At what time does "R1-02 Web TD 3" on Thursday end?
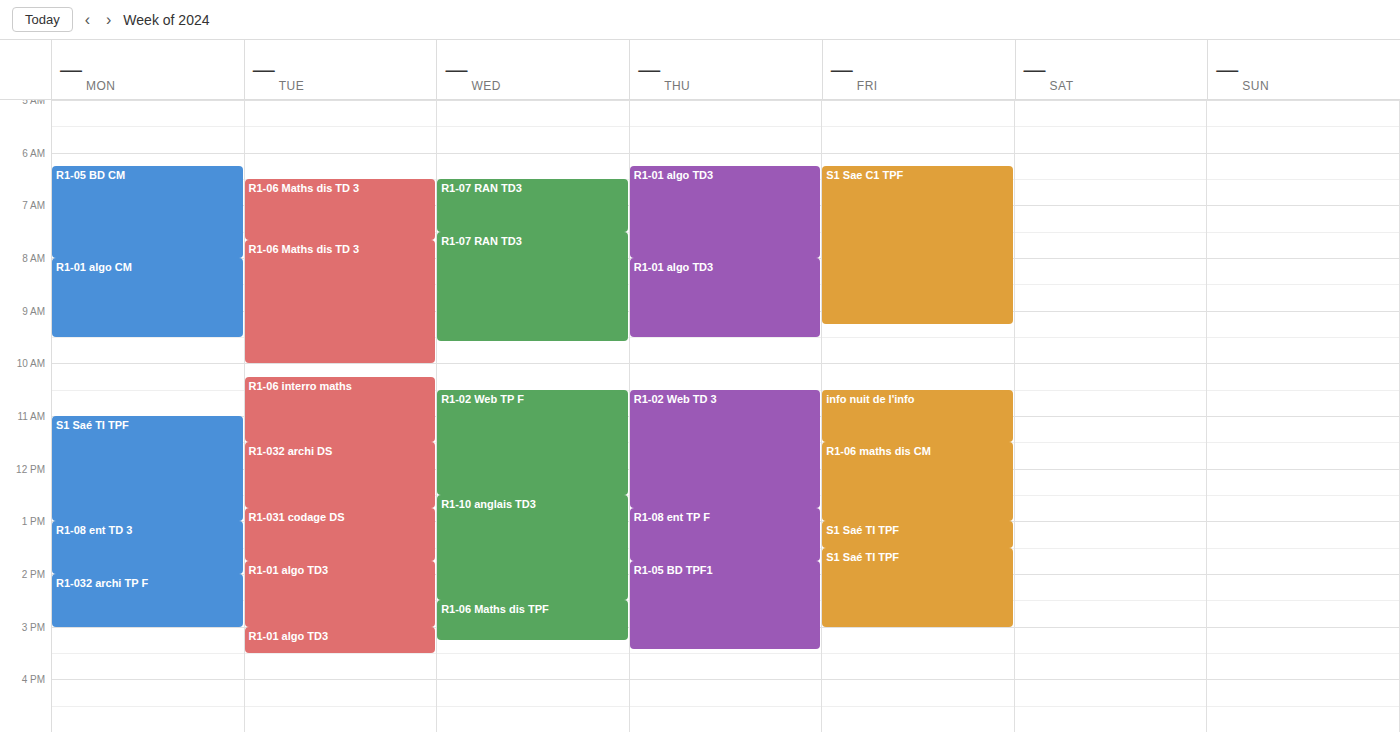
12:45 PM